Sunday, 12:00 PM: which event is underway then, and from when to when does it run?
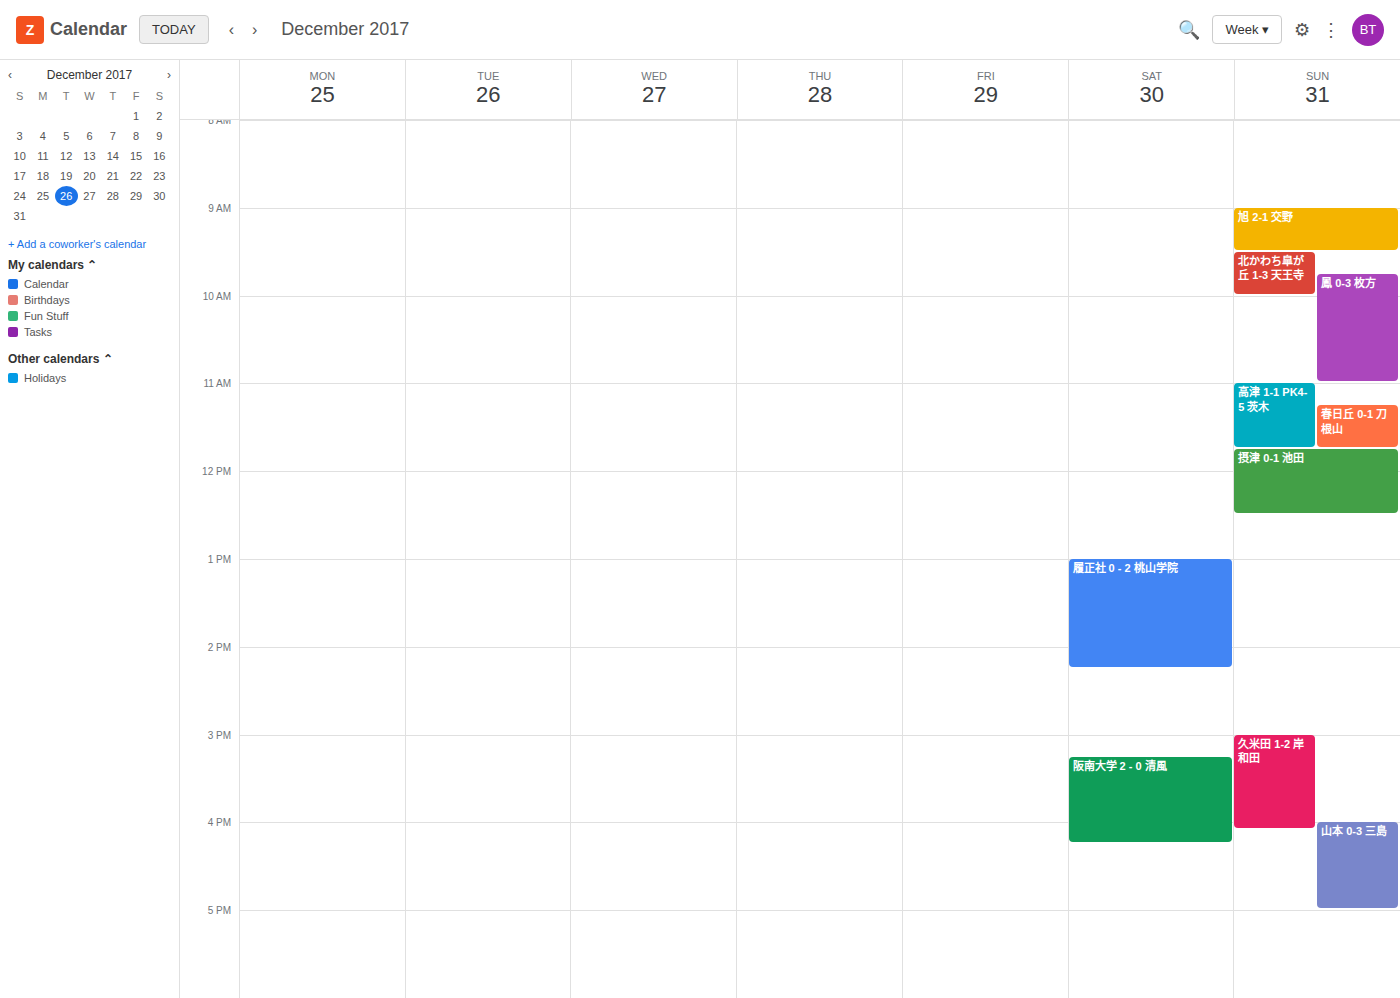
"摂津 0-1 池田", 11:45 AM to 12:30 PM